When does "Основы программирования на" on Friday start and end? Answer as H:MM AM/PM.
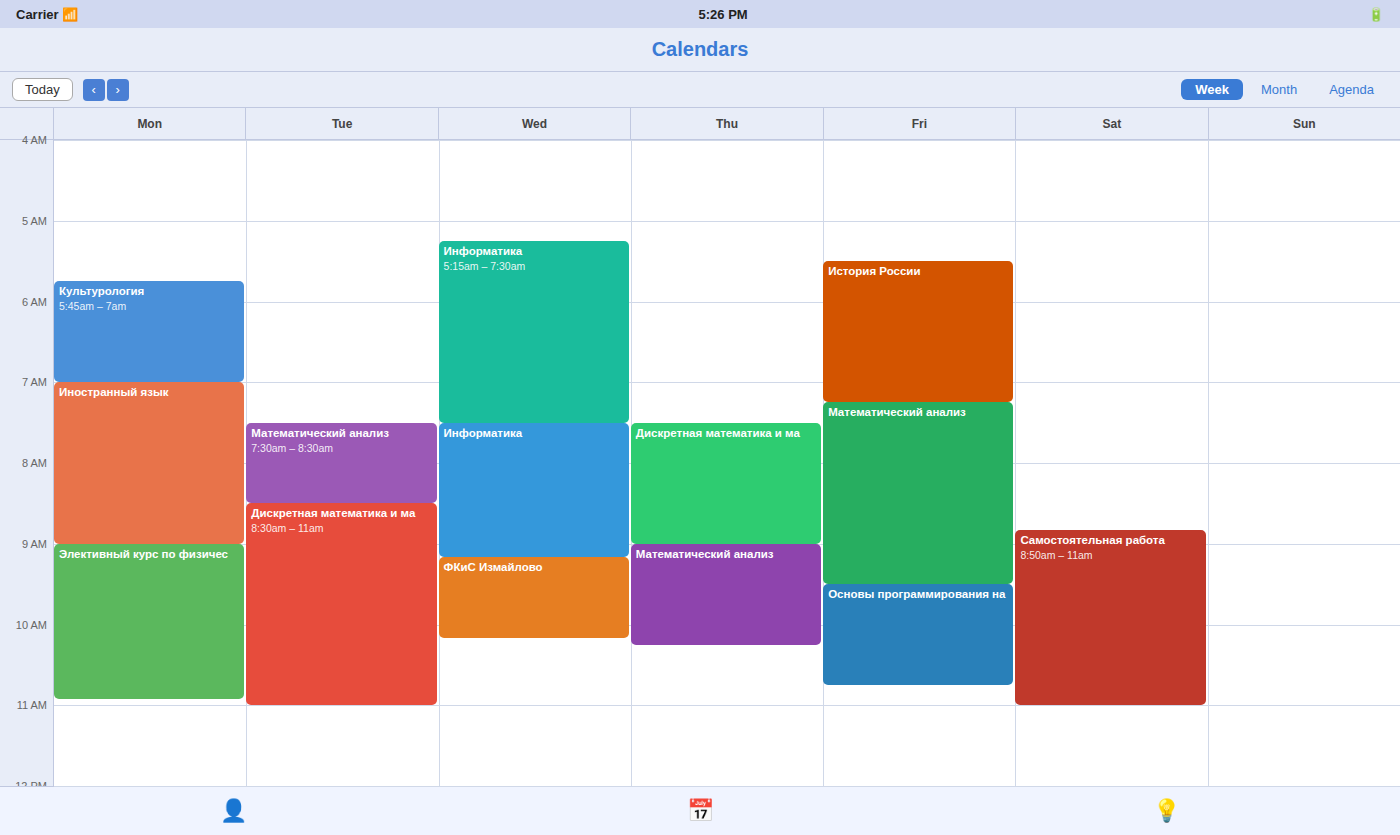
9:30 AM to 10:45 AM